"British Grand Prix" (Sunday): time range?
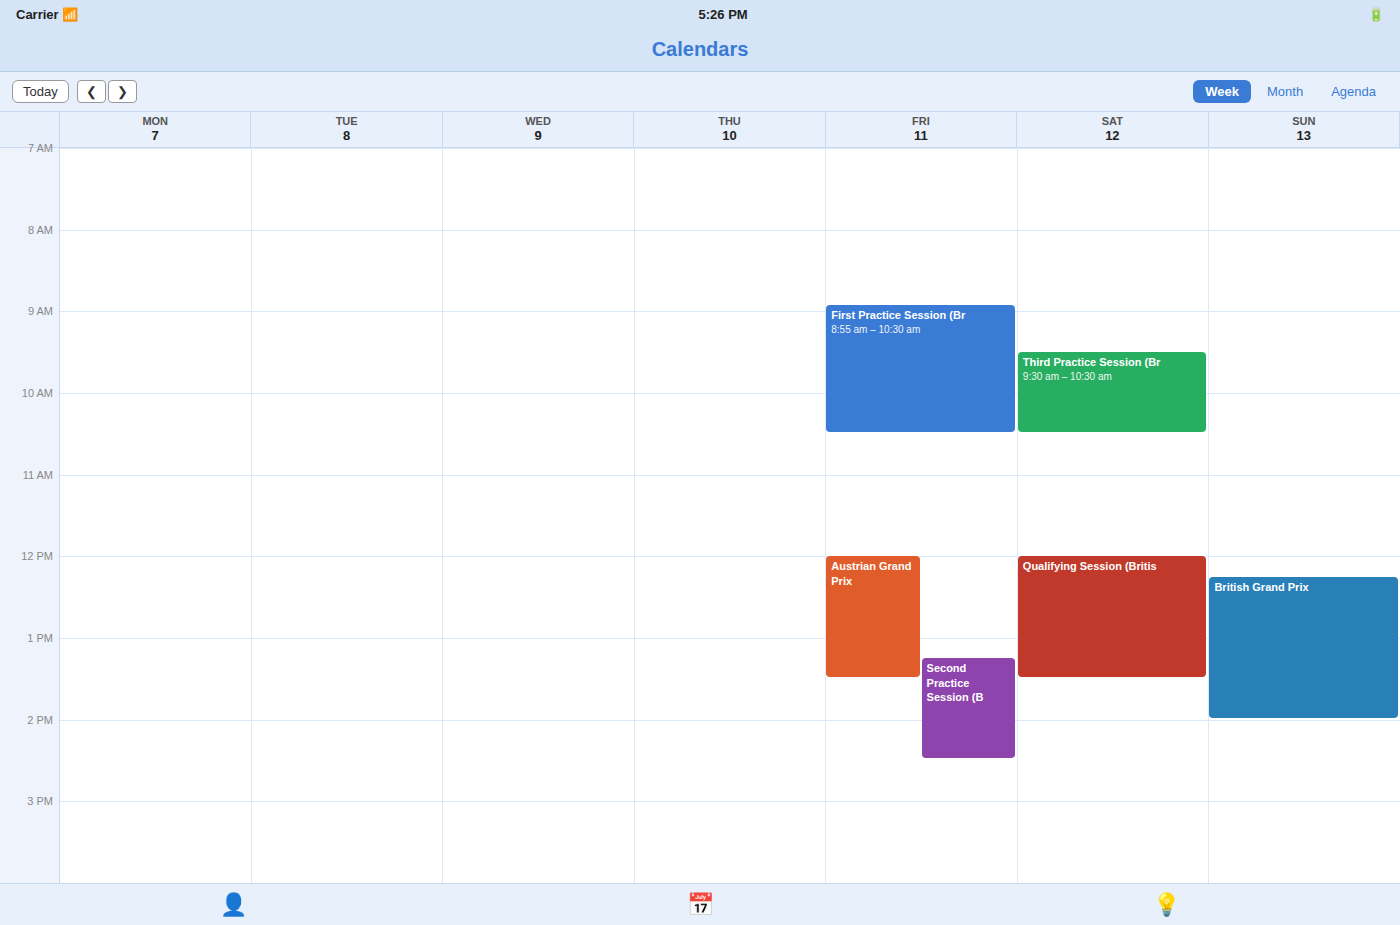
12:15 PM to 2:00 PM